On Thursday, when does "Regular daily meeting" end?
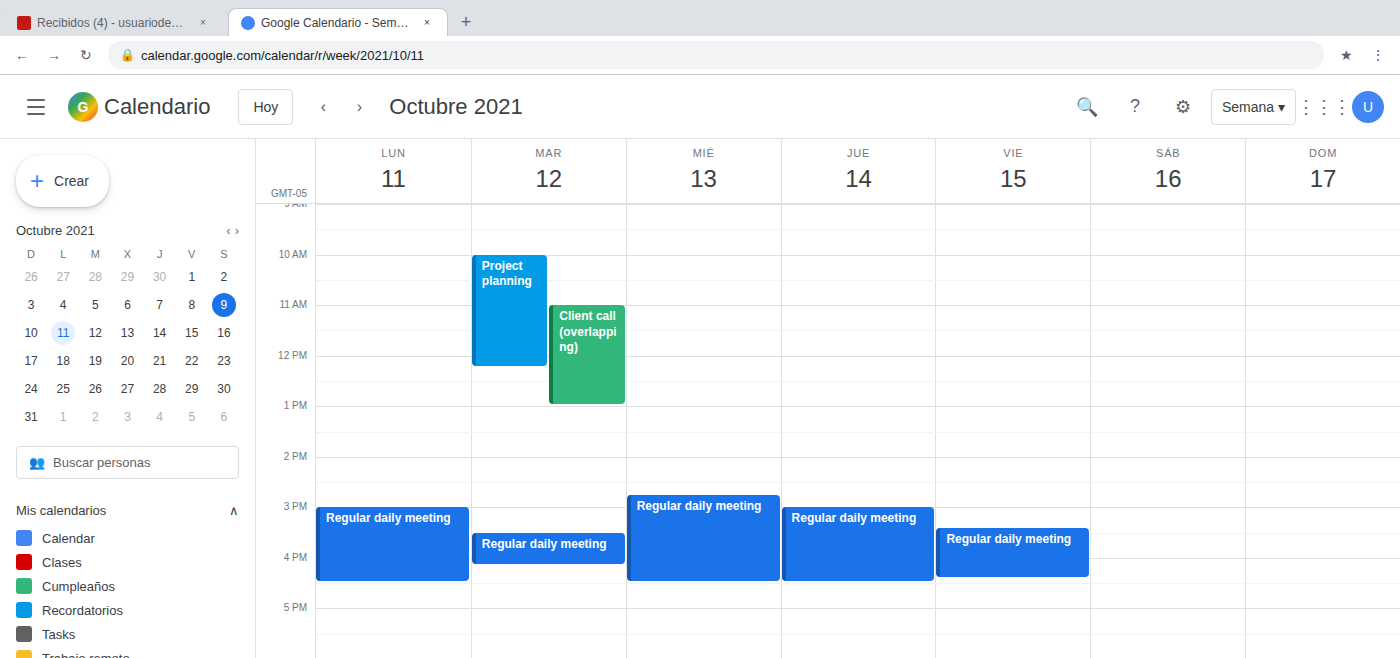
4:30 PM